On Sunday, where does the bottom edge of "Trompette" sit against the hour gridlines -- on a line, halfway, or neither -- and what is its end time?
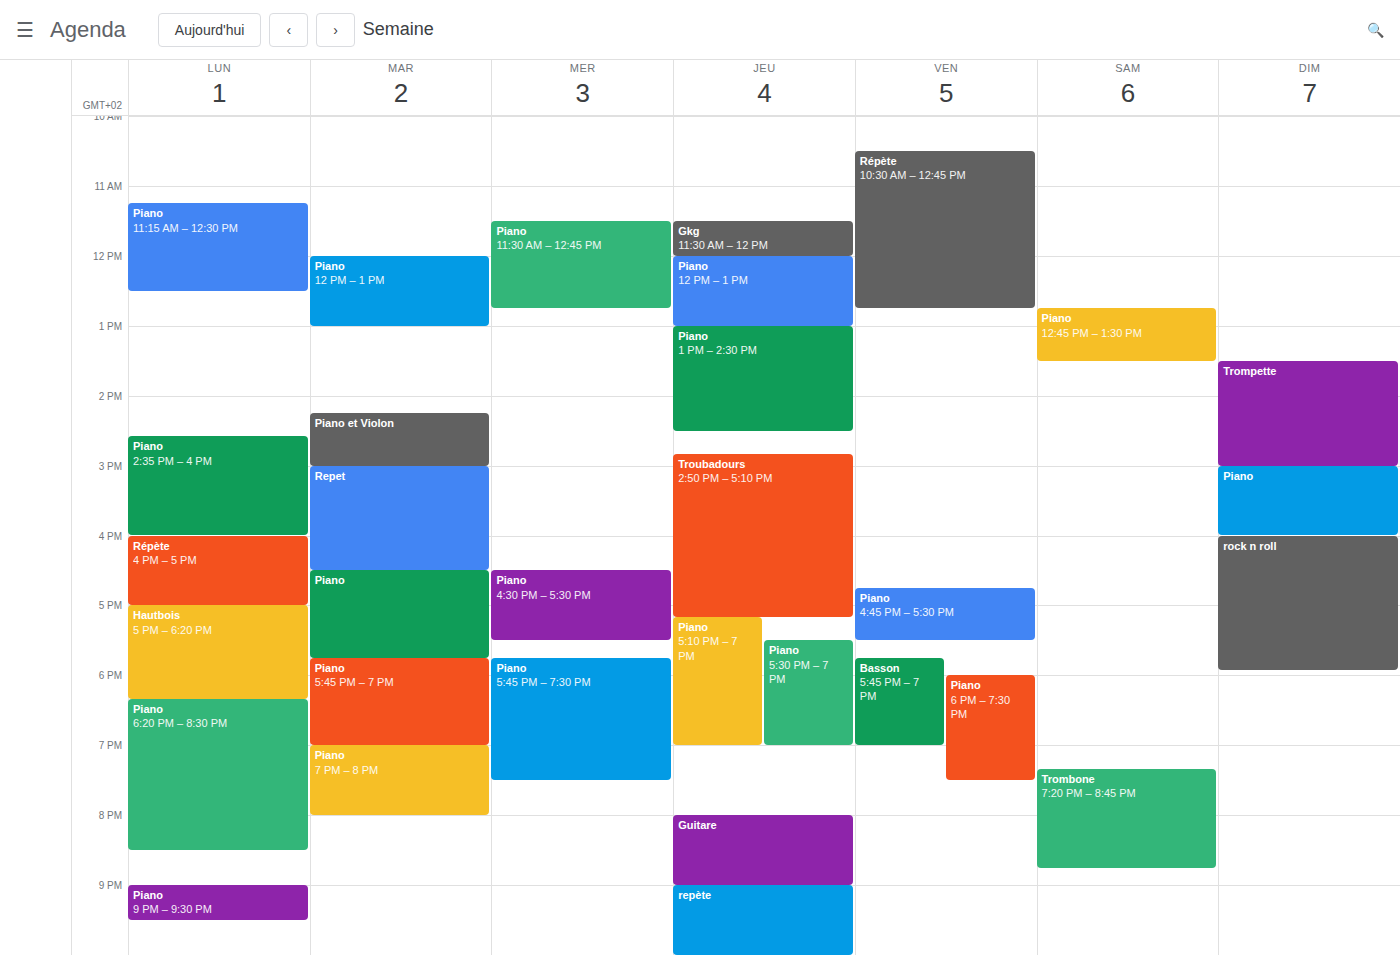
3:00 PM -- exactly on the 3 PM line.